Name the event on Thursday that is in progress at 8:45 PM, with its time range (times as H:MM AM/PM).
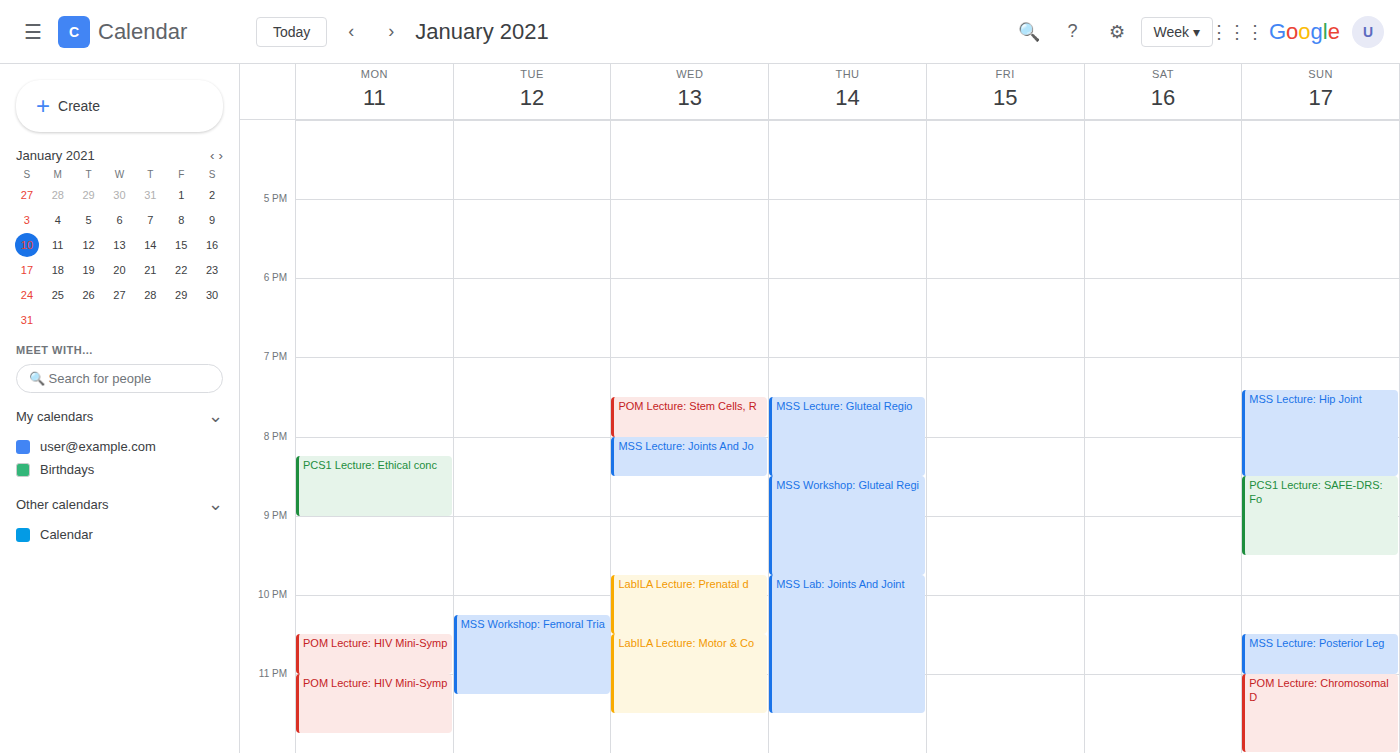
"MSS Workshop: Gluteal Regi", 8:30 PM to 9:45 PM